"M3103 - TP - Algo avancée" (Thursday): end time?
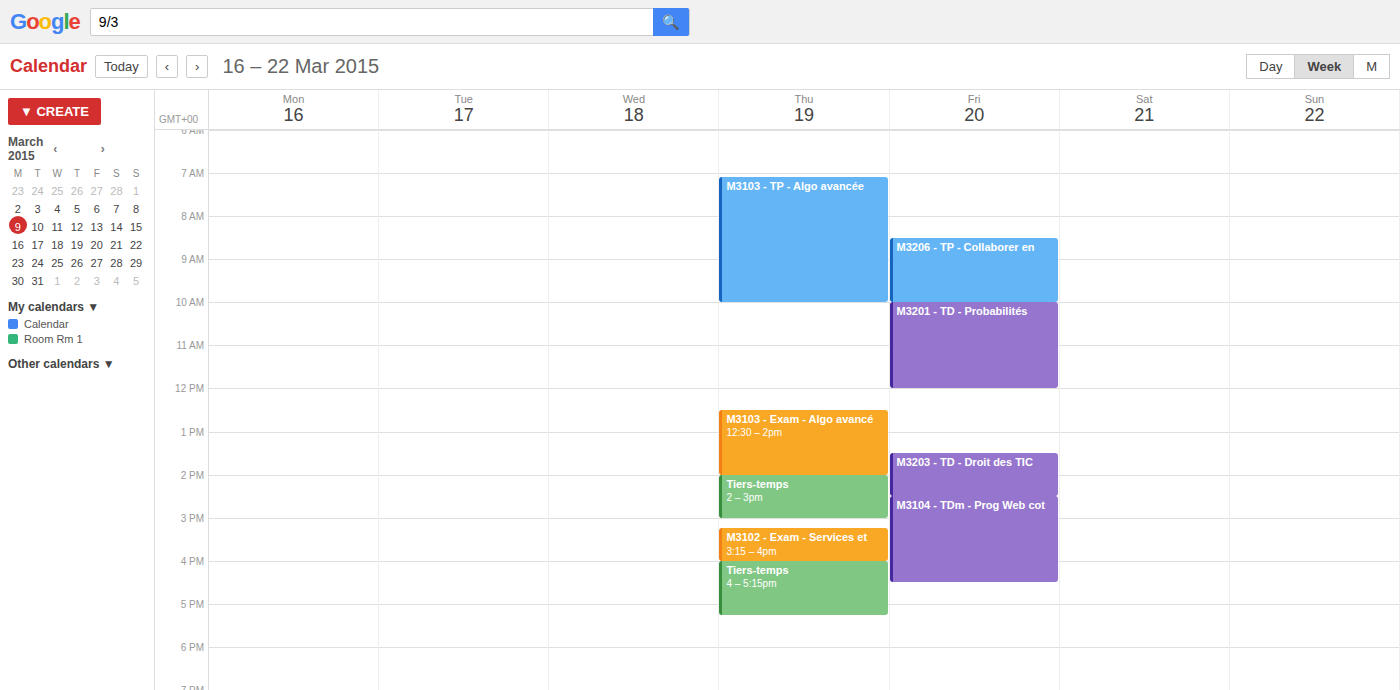
10:00 AM